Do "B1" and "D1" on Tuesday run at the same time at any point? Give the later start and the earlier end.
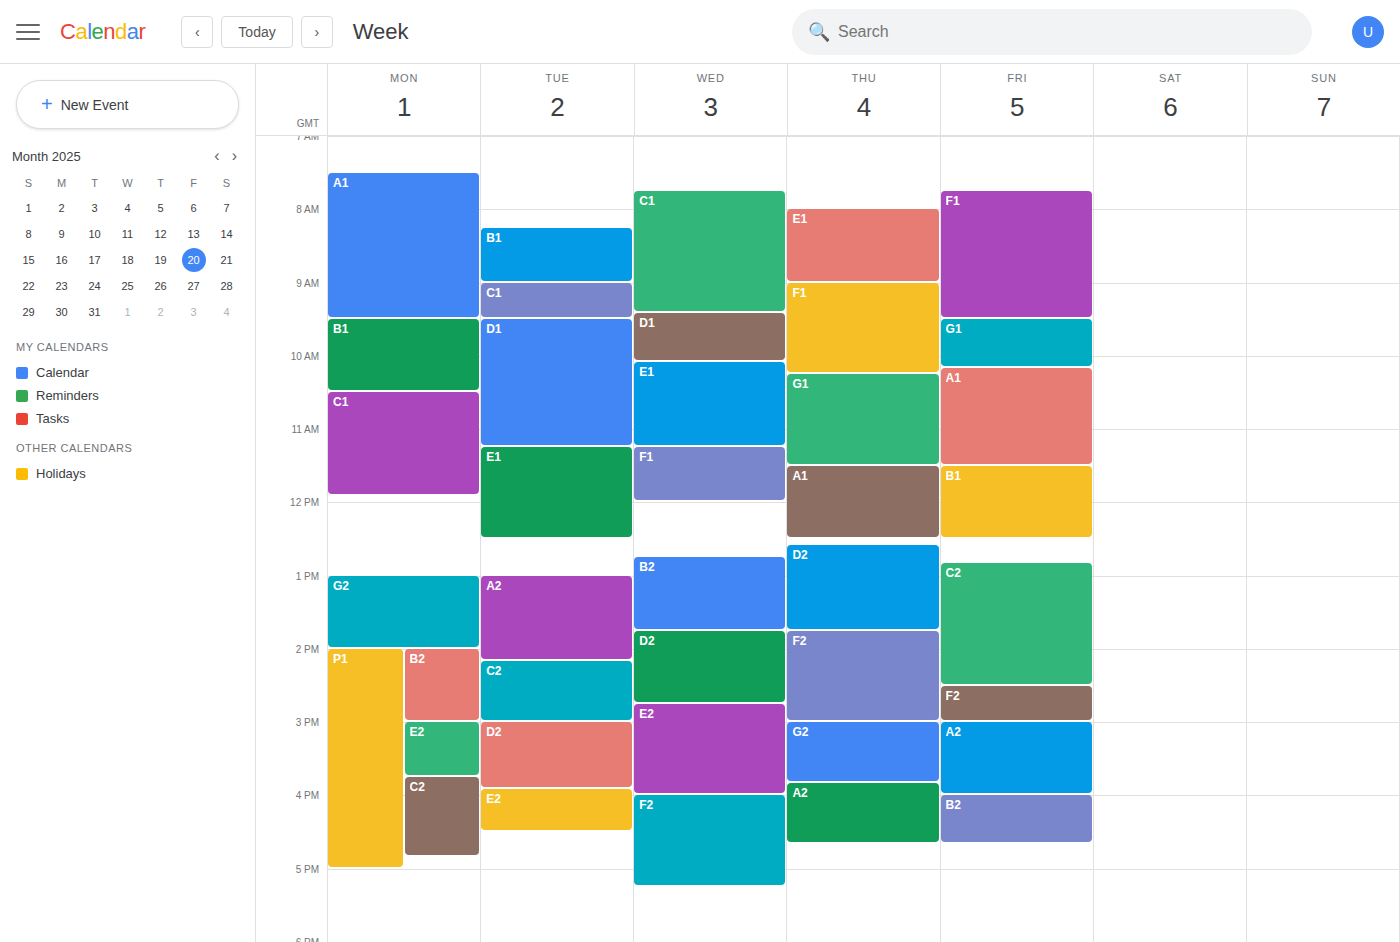
"B1" ends at 9:00 AM and "D1" starts at 9:30 AM -- no overlap.